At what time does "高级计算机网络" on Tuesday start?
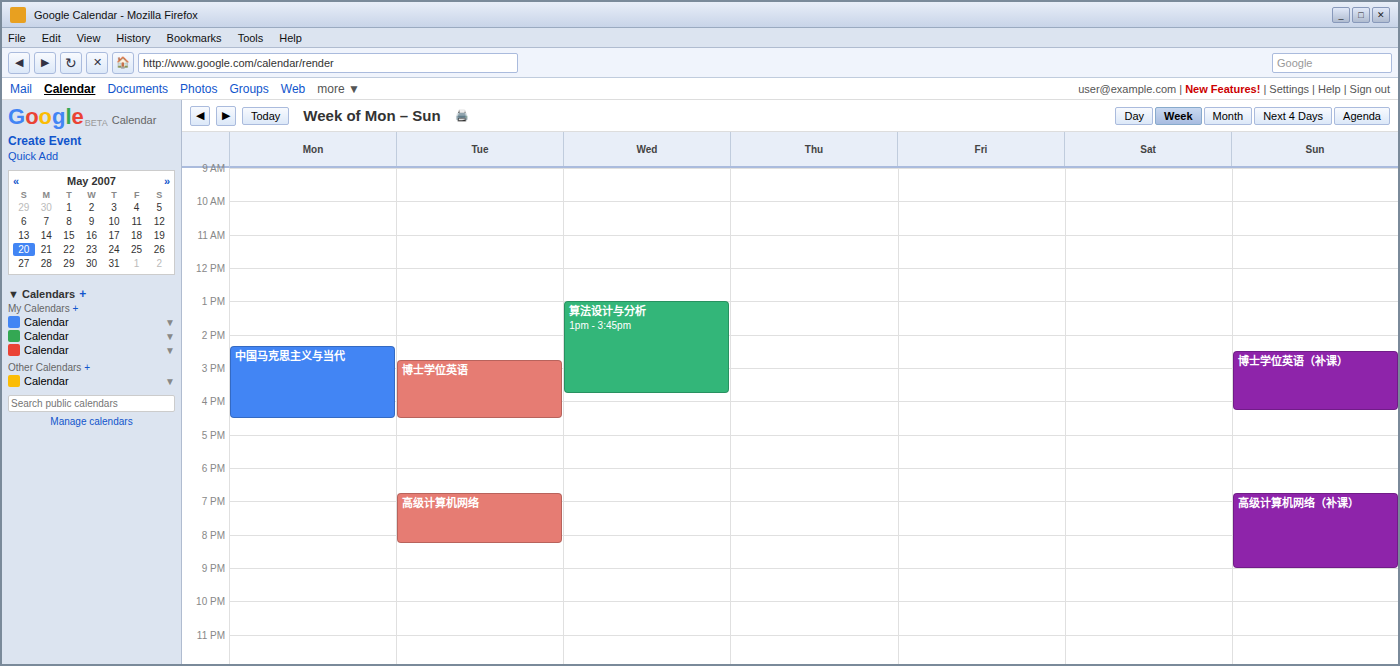
6:45 PM